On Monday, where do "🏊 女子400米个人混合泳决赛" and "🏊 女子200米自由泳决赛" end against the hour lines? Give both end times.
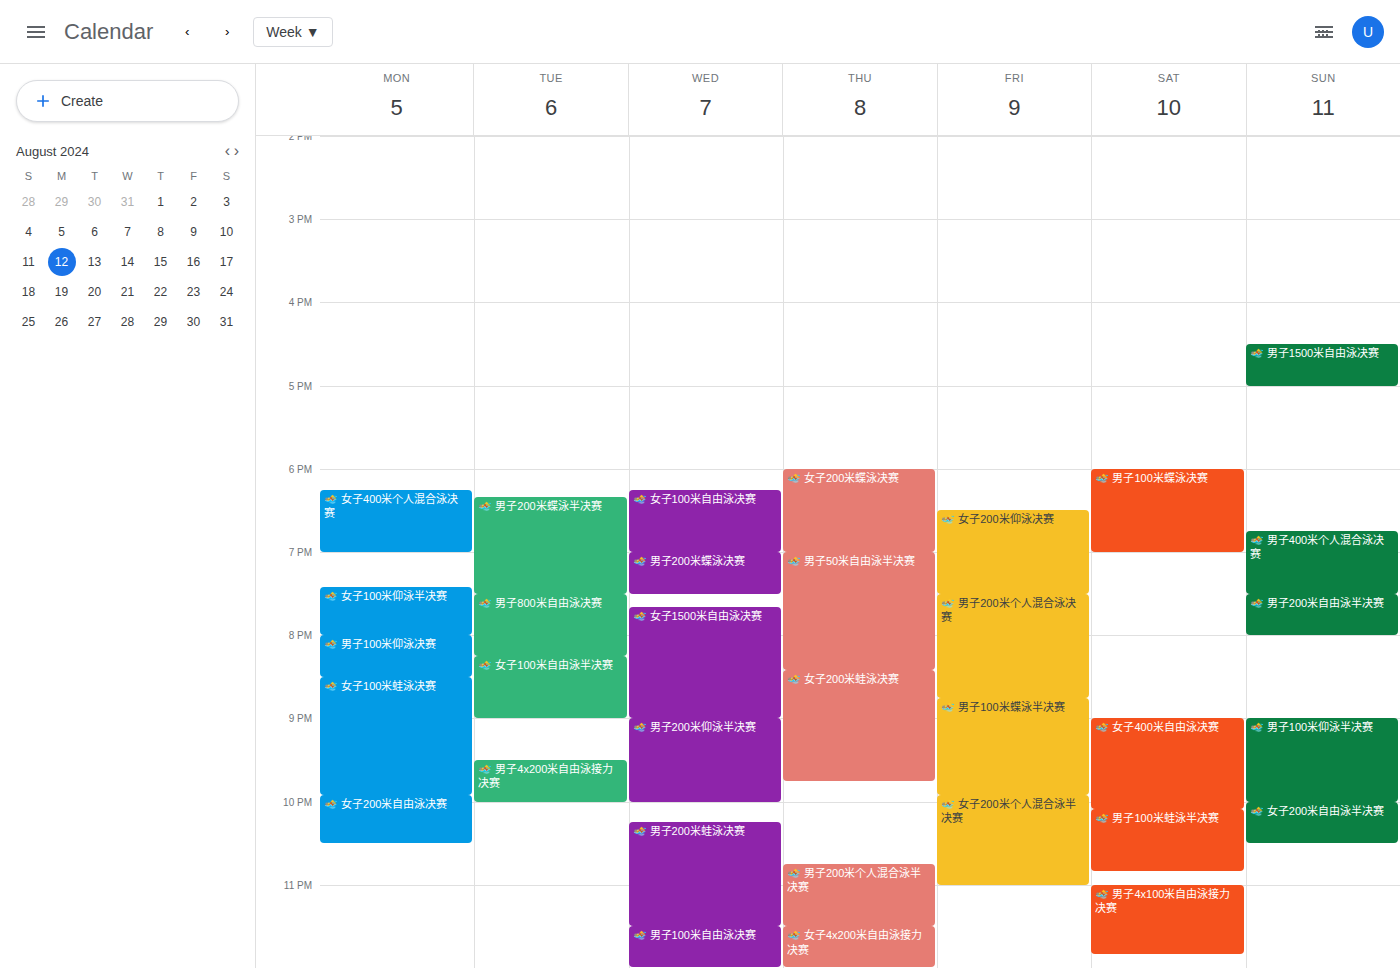
"🏊 女子400米个人混合泳决赛": 7:00 PM, exactly on the 7 PM line. "🏊 女子200米自由泳决赛": 10:30 PM, halfway between the 10 PM and 11 PM lines.